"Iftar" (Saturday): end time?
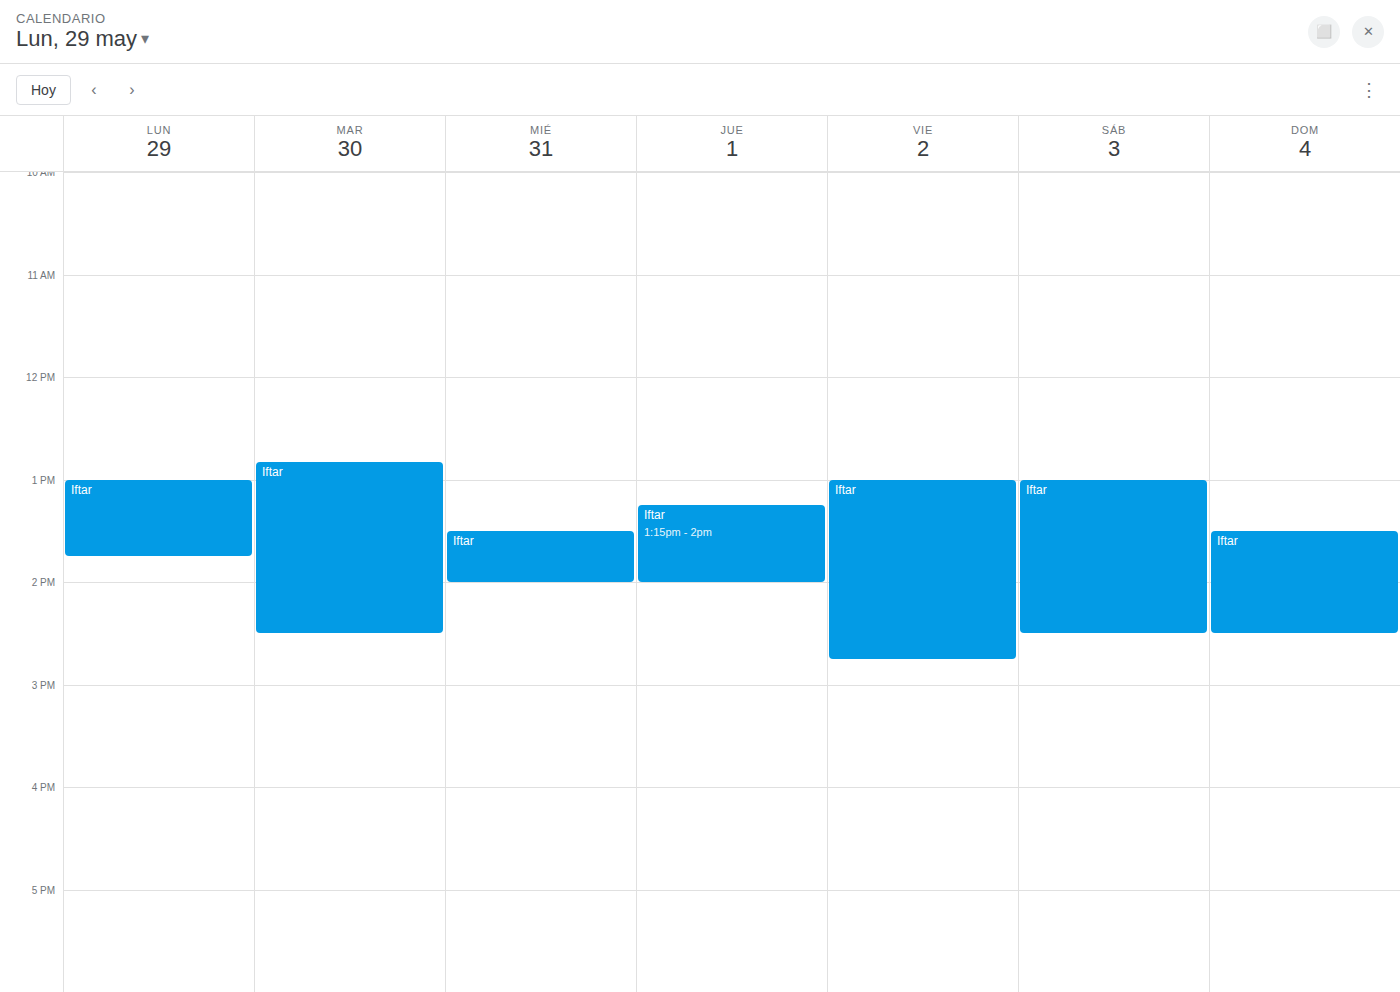
2:30 PM